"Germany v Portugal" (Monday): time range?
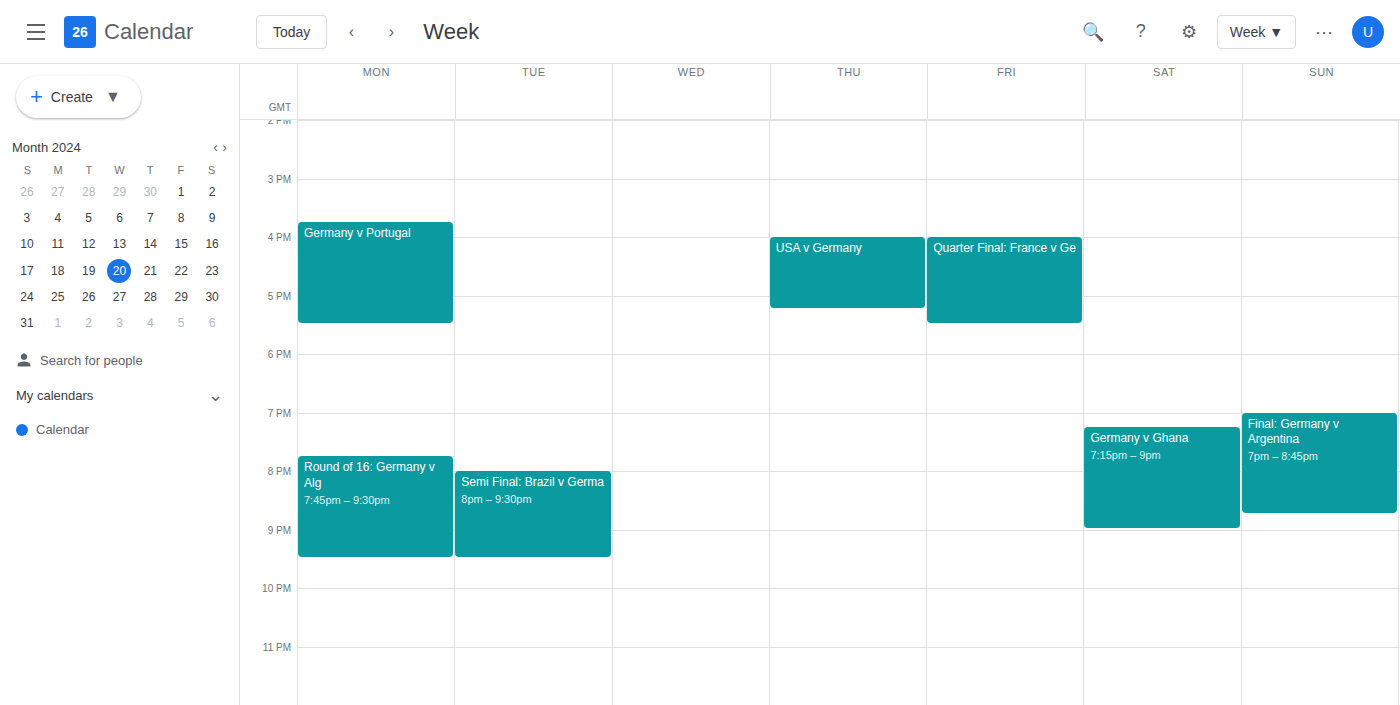
3:45 PM to 5:30 PM